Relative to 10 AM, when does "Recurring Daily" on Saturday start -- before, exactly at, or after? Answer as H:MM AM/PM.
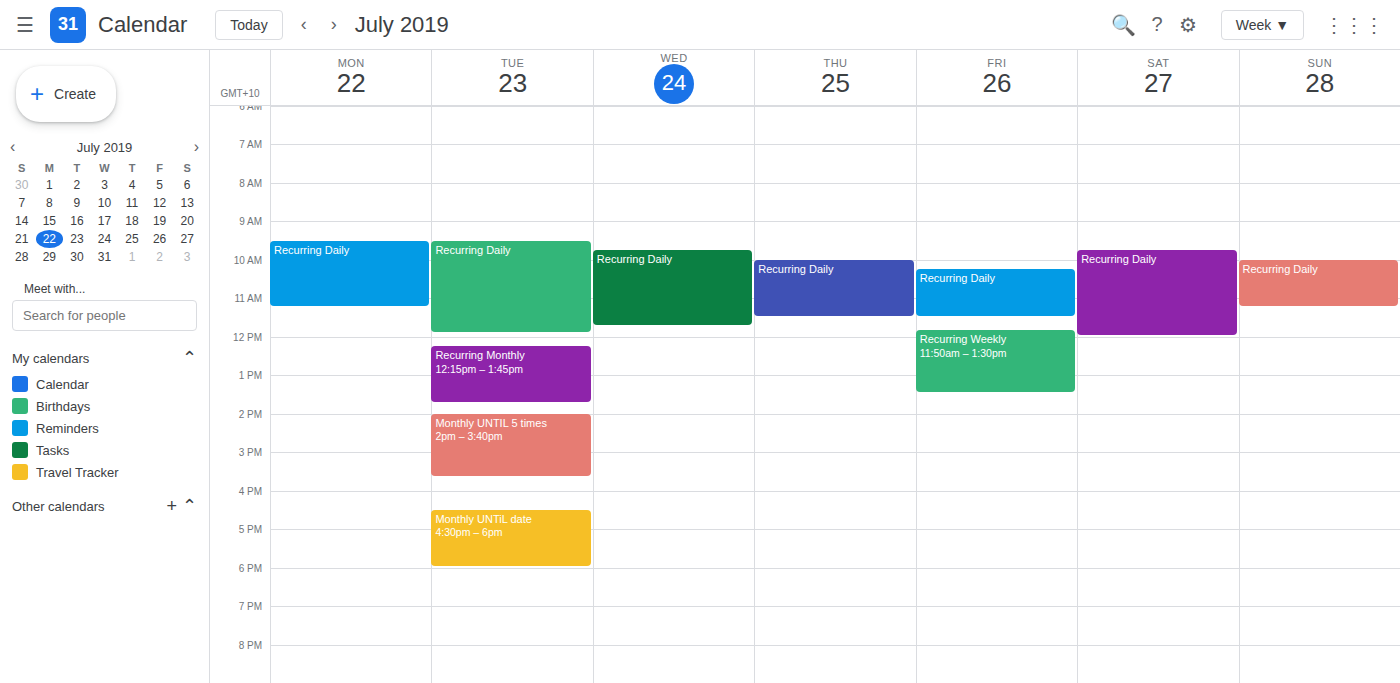
9:45 AM -- before 10 AM, 15 minutes above the 10 AM line.